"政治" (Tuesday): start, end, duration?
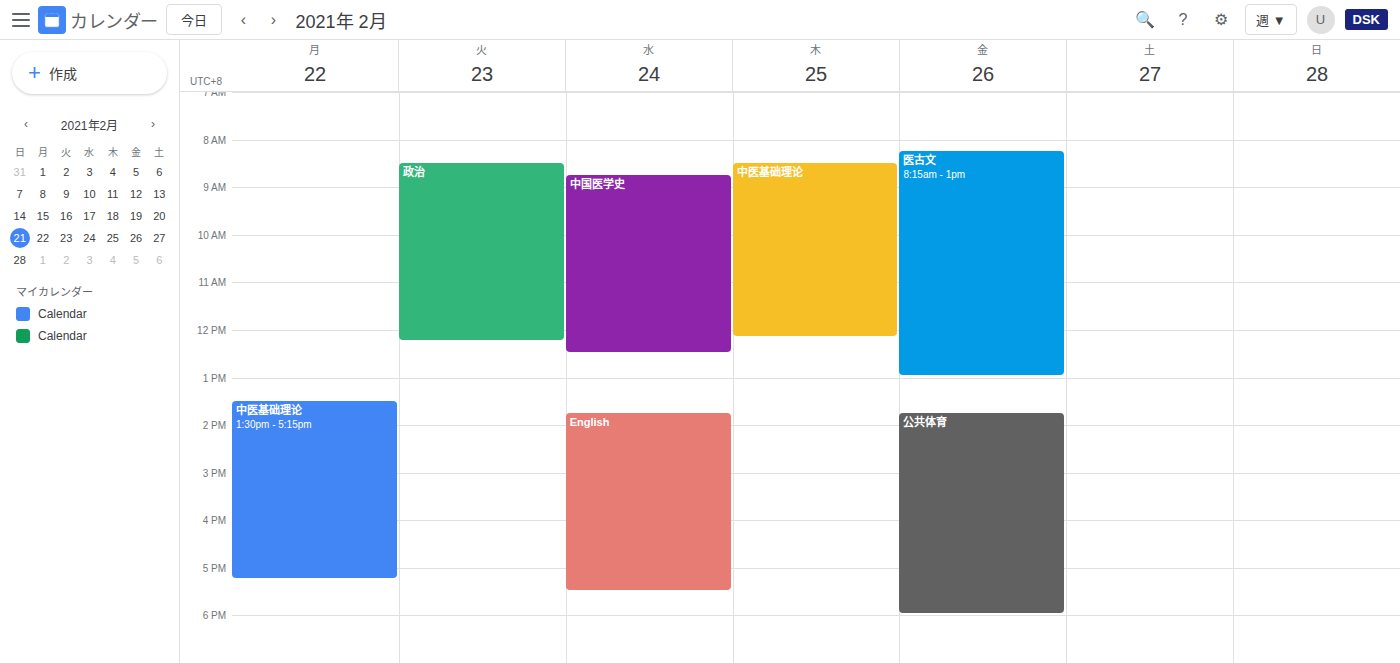
08:30 to 12:15, 3 hours 45 minutes